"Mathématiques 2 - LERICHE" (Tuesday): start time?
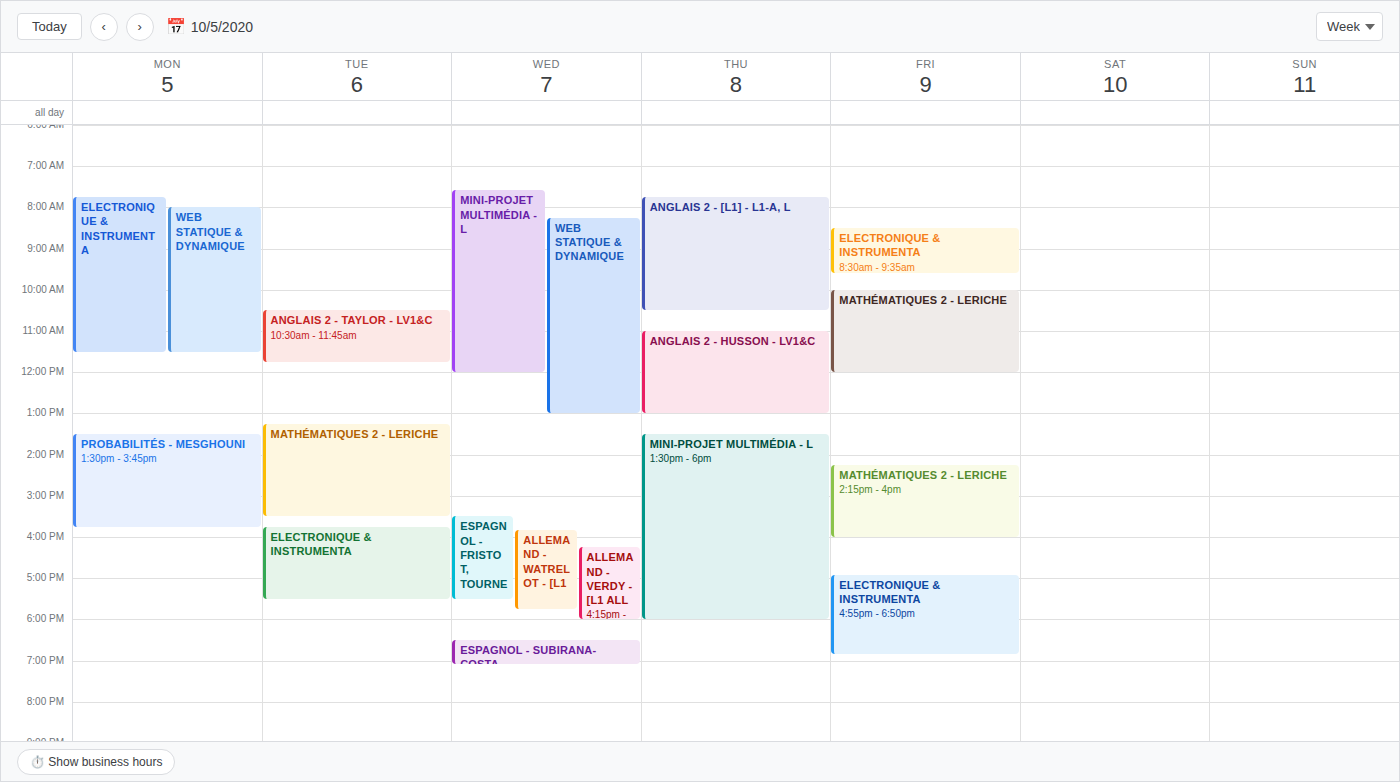
1:15 PM